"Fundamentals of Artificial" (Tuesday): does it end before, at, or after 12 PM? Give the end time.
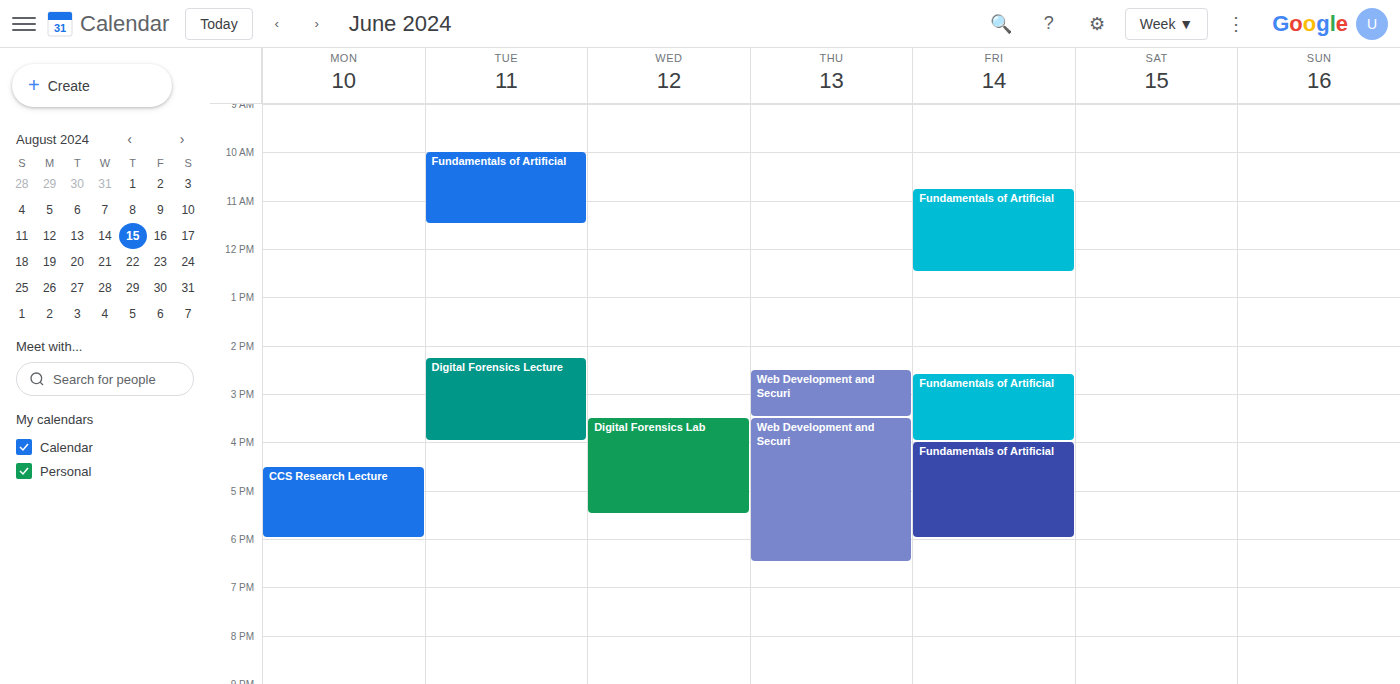
11:30 AM -- before 12 PM, 30 minutes above the 12 PM line.